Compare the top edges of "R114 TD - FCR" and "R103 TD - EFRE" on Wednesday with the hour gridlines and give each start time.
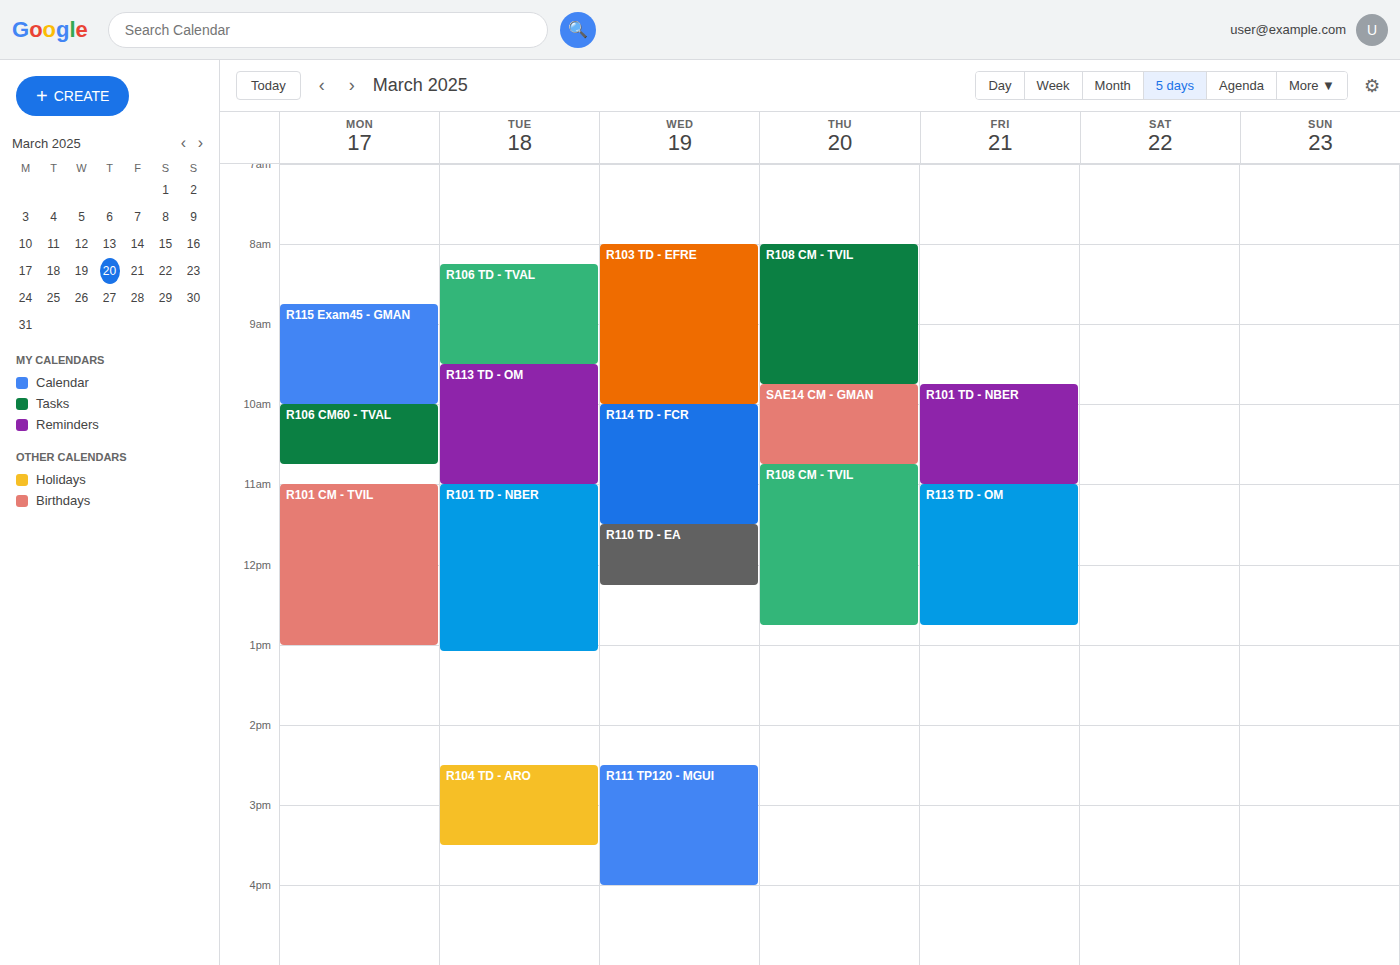
"R114 TD - FCR": 10:00 AM, exactly on the 10 AM line. "R103 TD - EFRE": 8:00 AM, exactly on the 8 AM line.